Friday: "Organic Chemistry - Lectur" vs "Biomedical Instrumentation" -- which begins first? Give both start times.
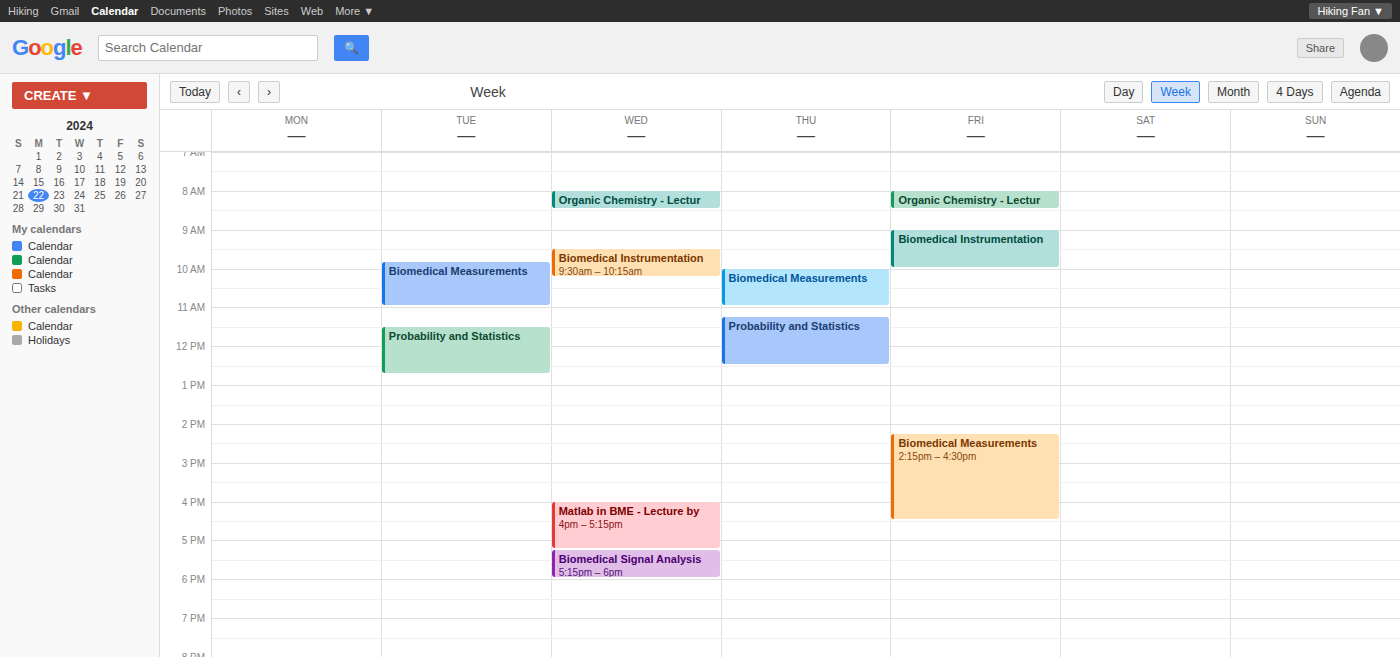
"Organic Chemistry - Lectur" 8:00 AM; "Biomedical Instrumentation" 9:00 AM.